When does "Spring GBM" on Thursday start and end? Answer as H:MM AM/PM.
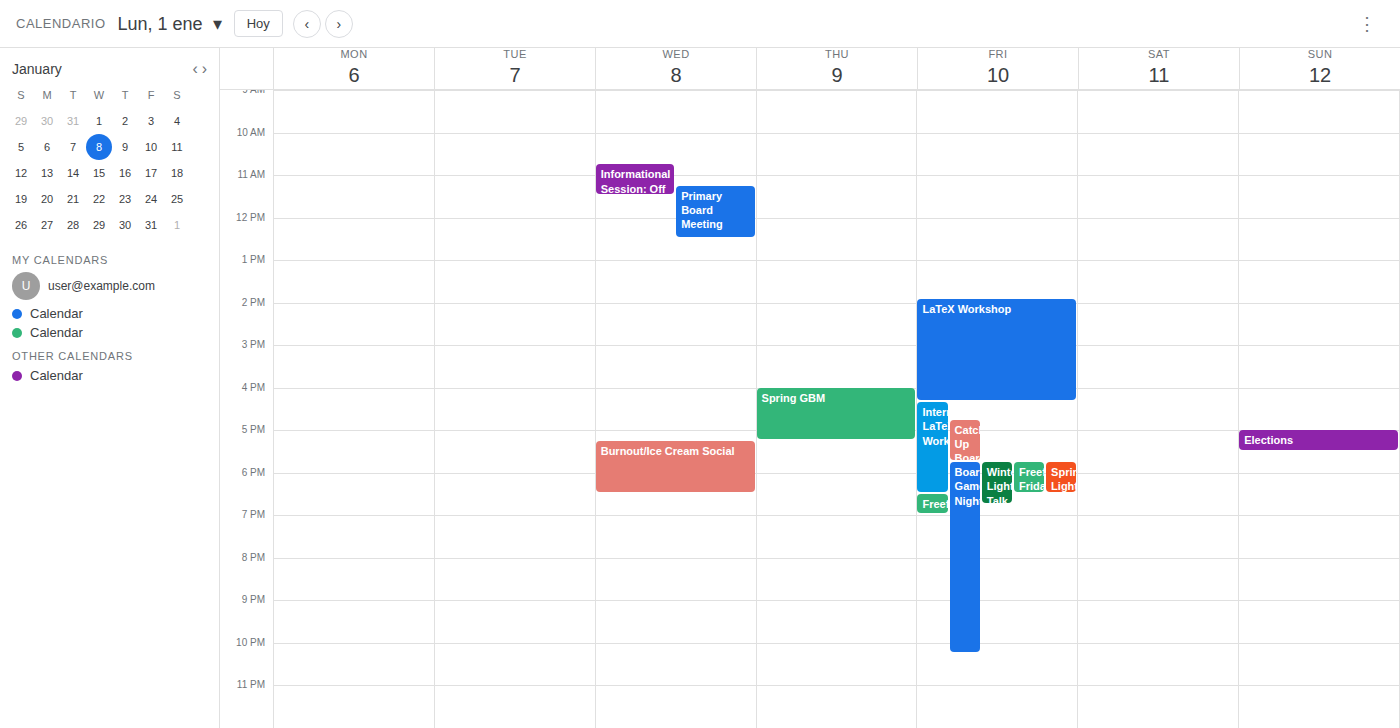
4:00 PM to 5:15 PM